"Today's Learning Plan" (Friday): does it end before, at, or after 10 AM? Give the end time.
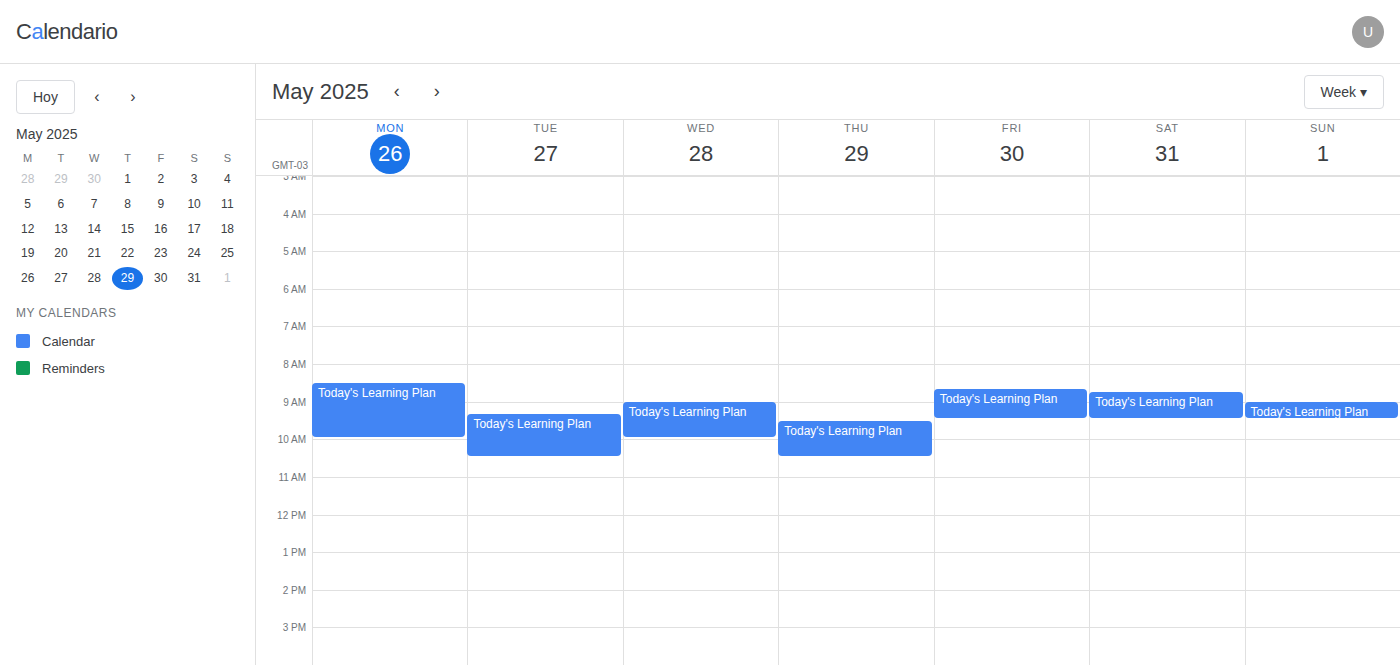
9:30 AM -- before 10 AM, 30 minutes above the 10 AM line.